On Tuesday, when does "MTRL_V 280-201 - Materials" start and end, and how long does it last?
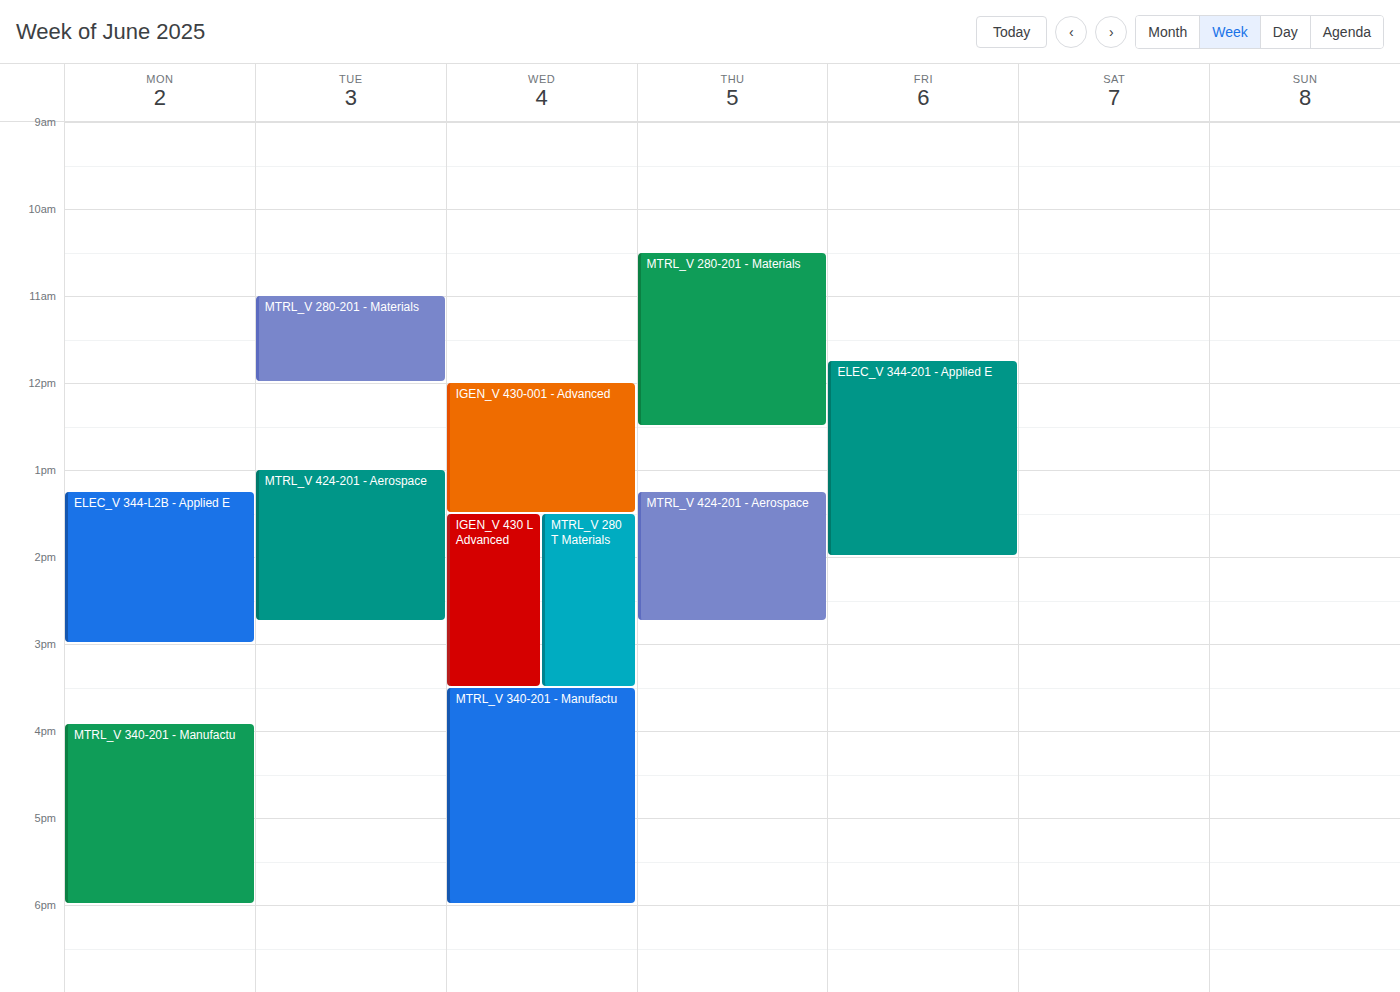
11:00 AM to 12:00 PM, 1 hour